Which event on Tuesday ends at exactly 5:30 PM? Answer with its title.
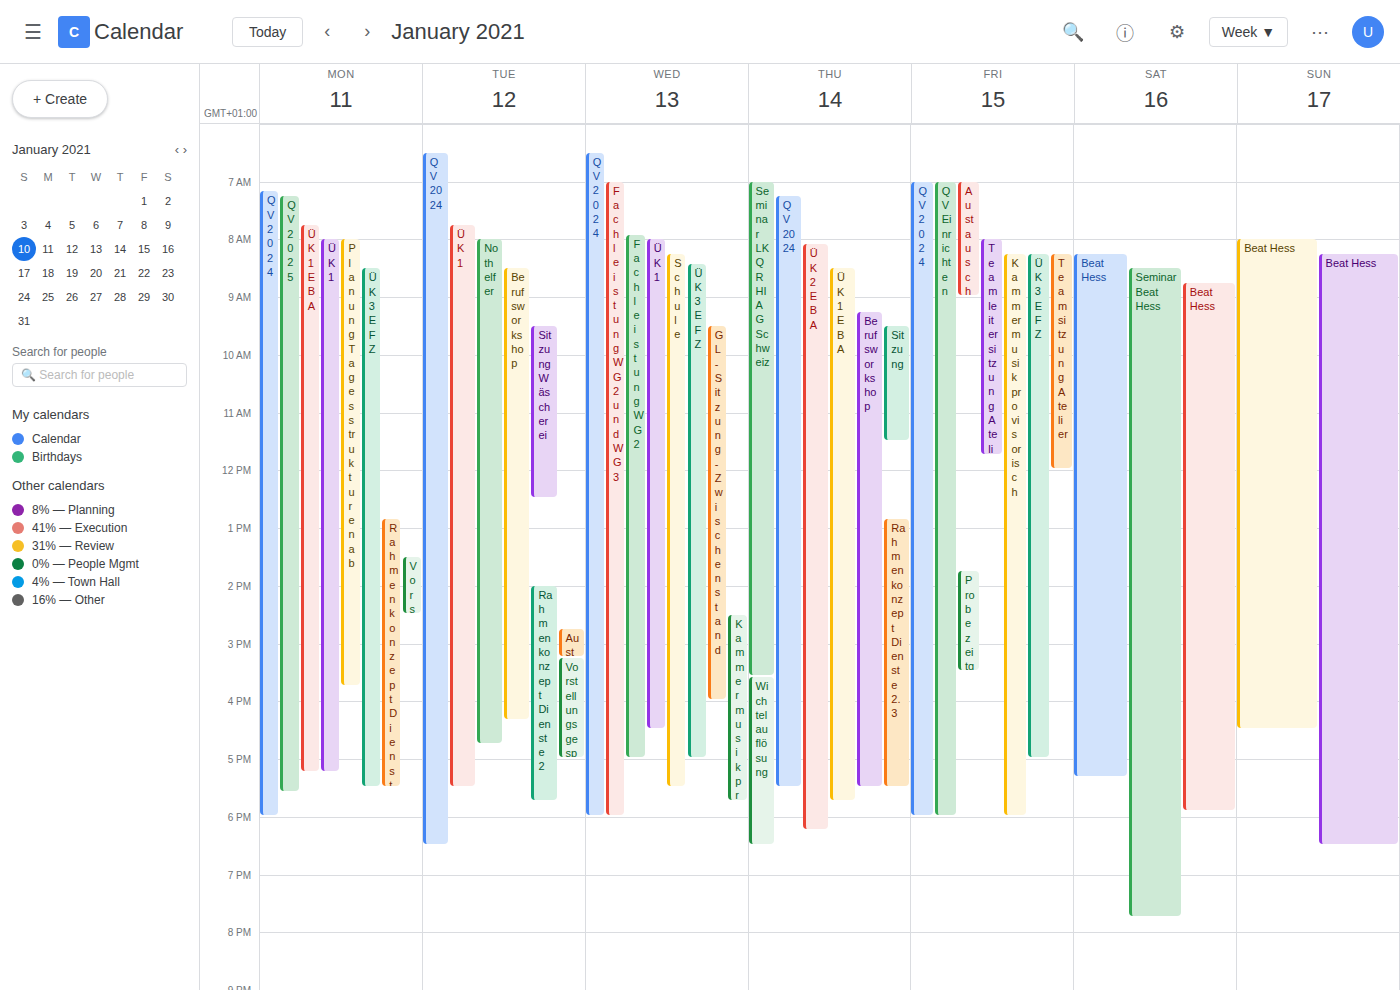
"ÜK 1"